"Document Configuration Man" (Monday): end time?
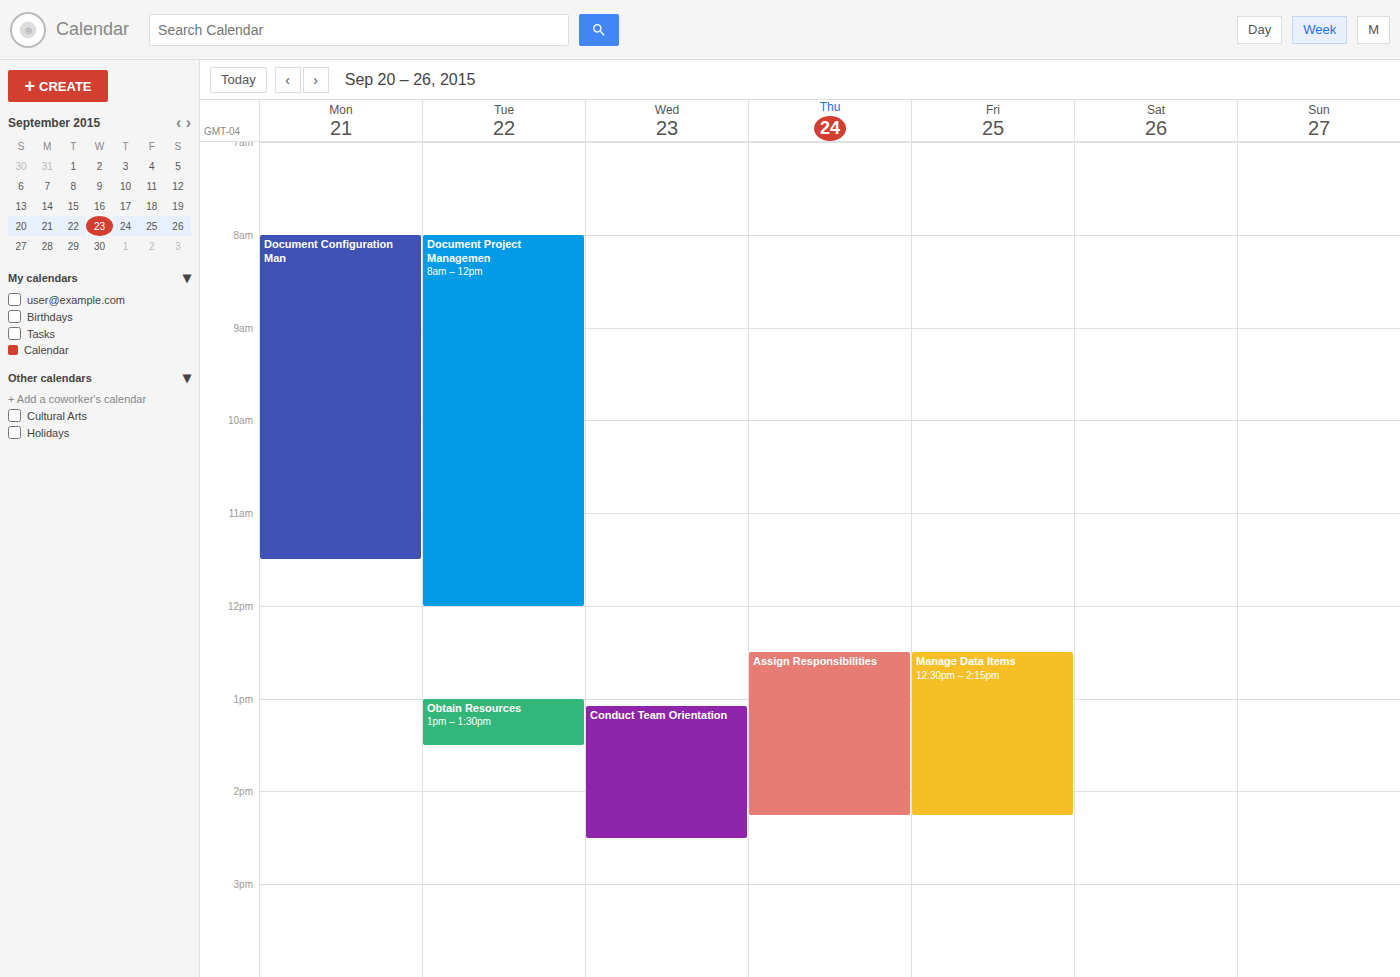
11:30 AM